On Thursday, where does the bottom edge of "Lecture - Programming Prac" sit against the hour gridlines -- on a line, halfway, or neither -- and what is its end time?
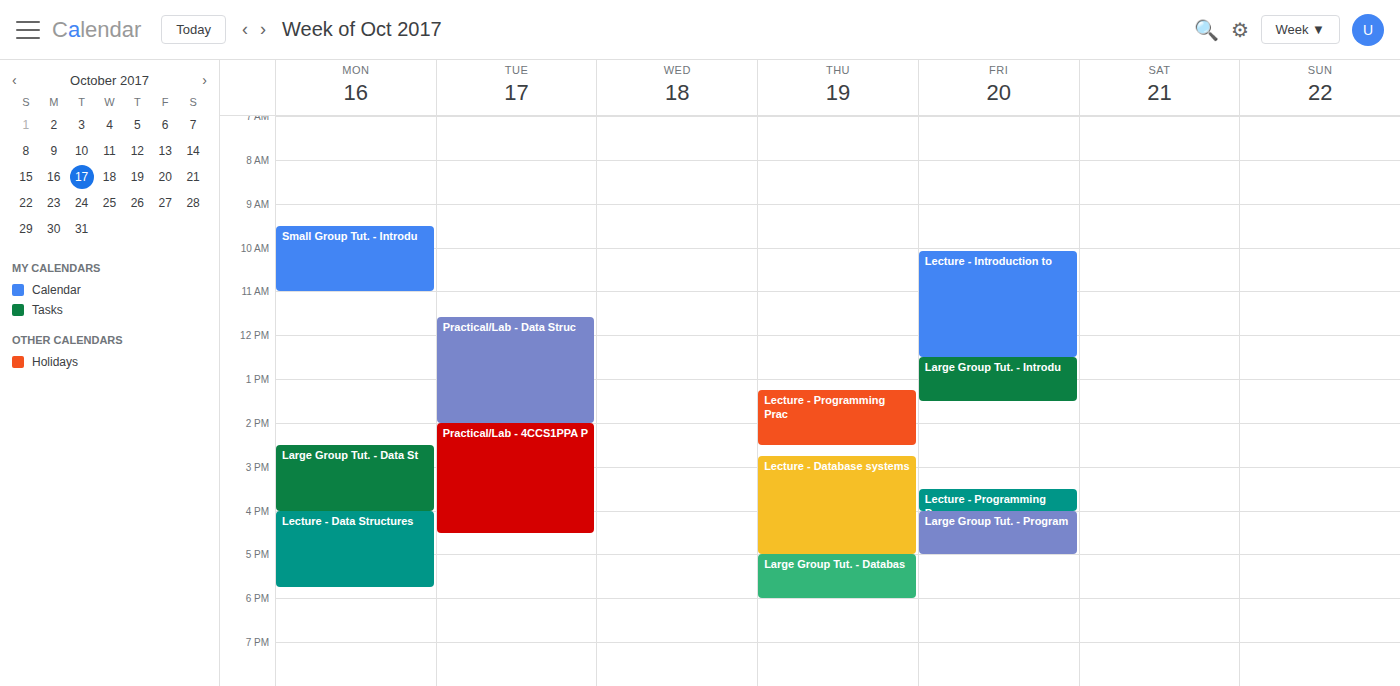
2:30 PM -- halfway between the 2 PM and 3 PM lines.